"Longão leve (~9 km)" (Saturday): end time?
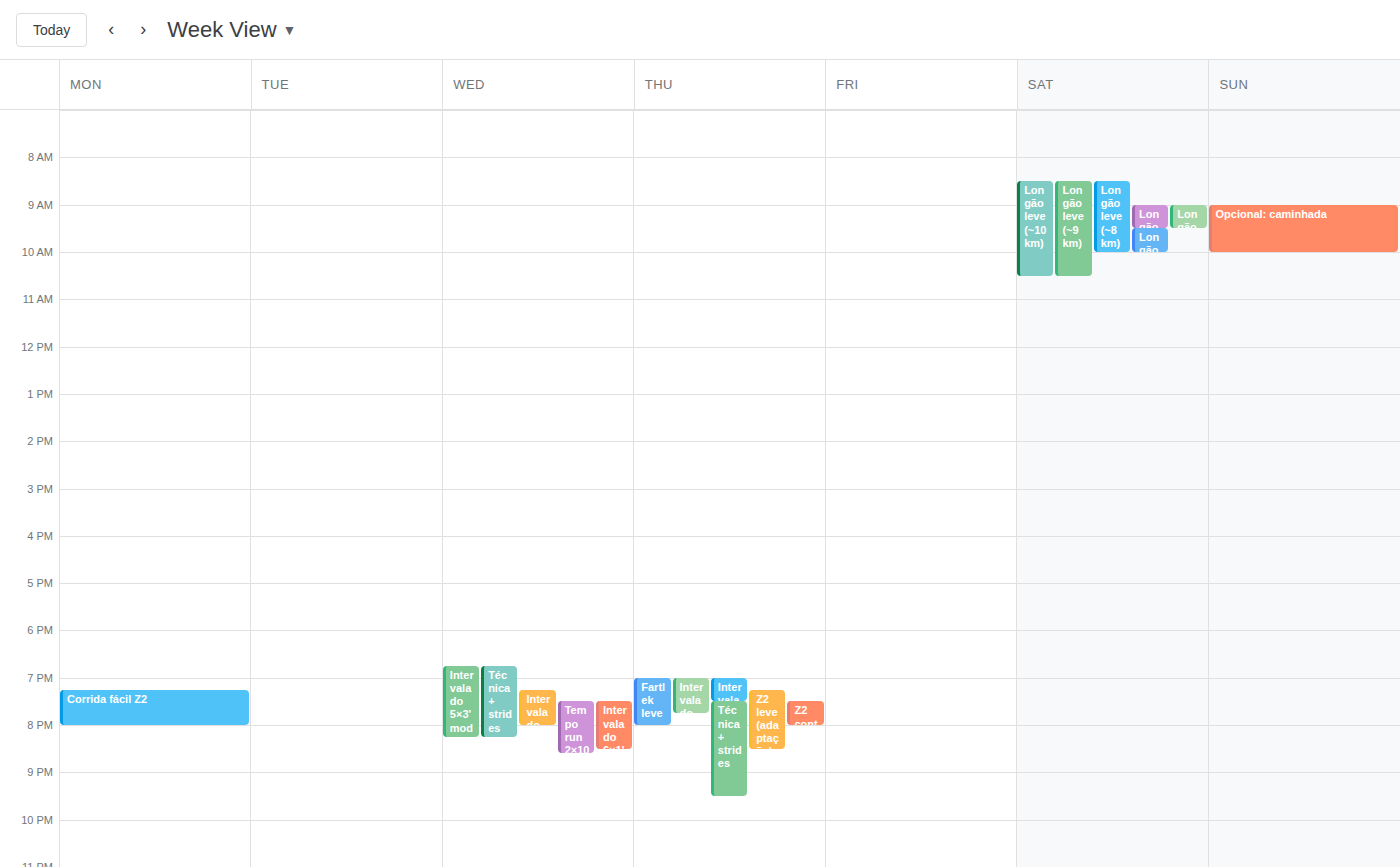
10:30 AM